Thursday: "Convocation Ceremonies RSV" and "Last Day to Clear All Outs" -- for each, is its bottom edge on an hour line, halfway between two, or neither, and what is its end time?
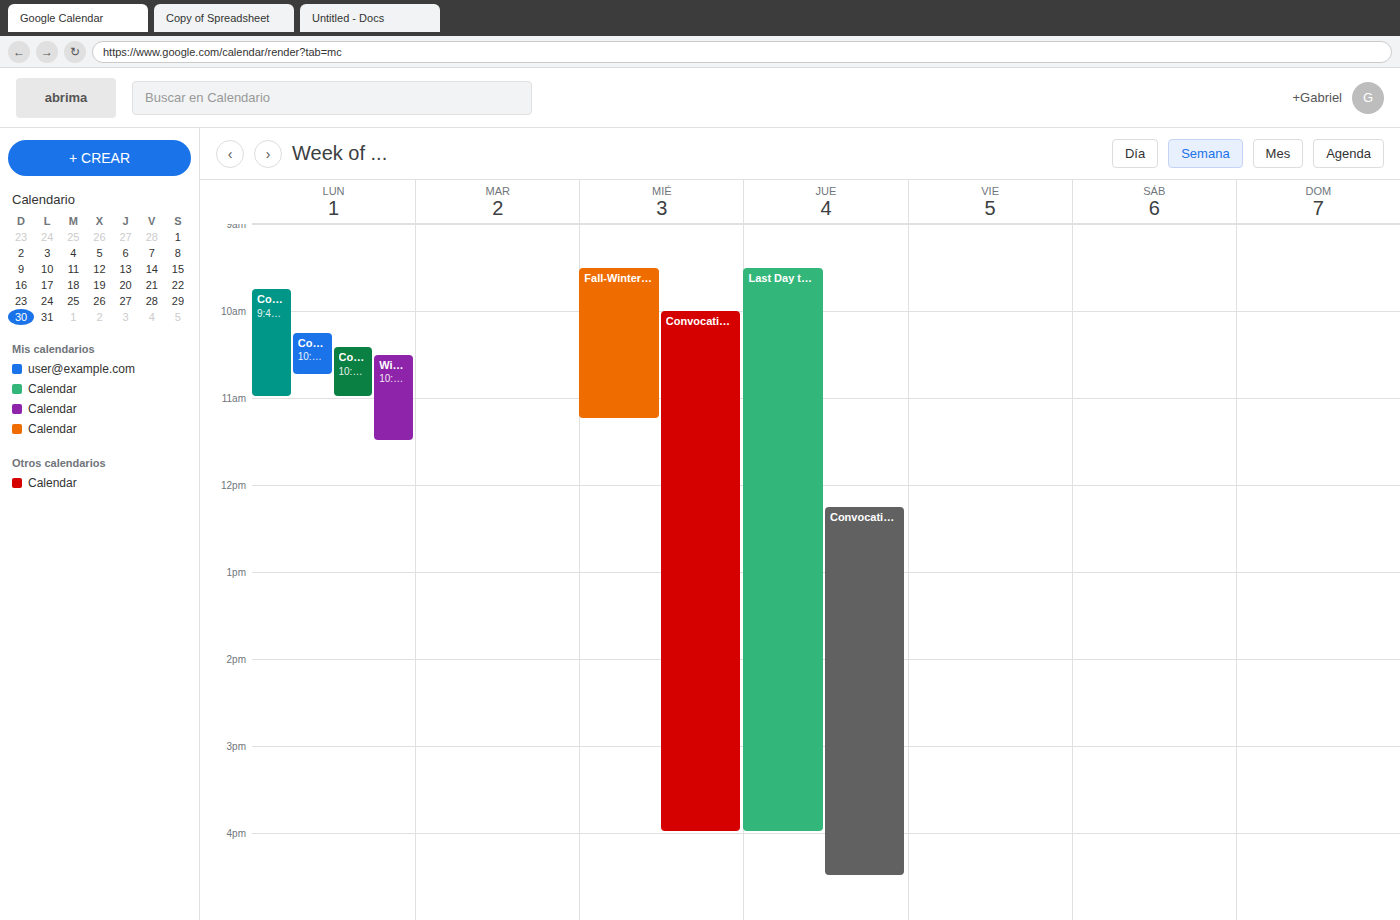
"Convocation Ceremonies RSV": 4:30 PM, halfway between the 4 PM and 5 PM lines. "Last Day to Clear All Outs": 4:00 PM, exactly on the 4 PM line.